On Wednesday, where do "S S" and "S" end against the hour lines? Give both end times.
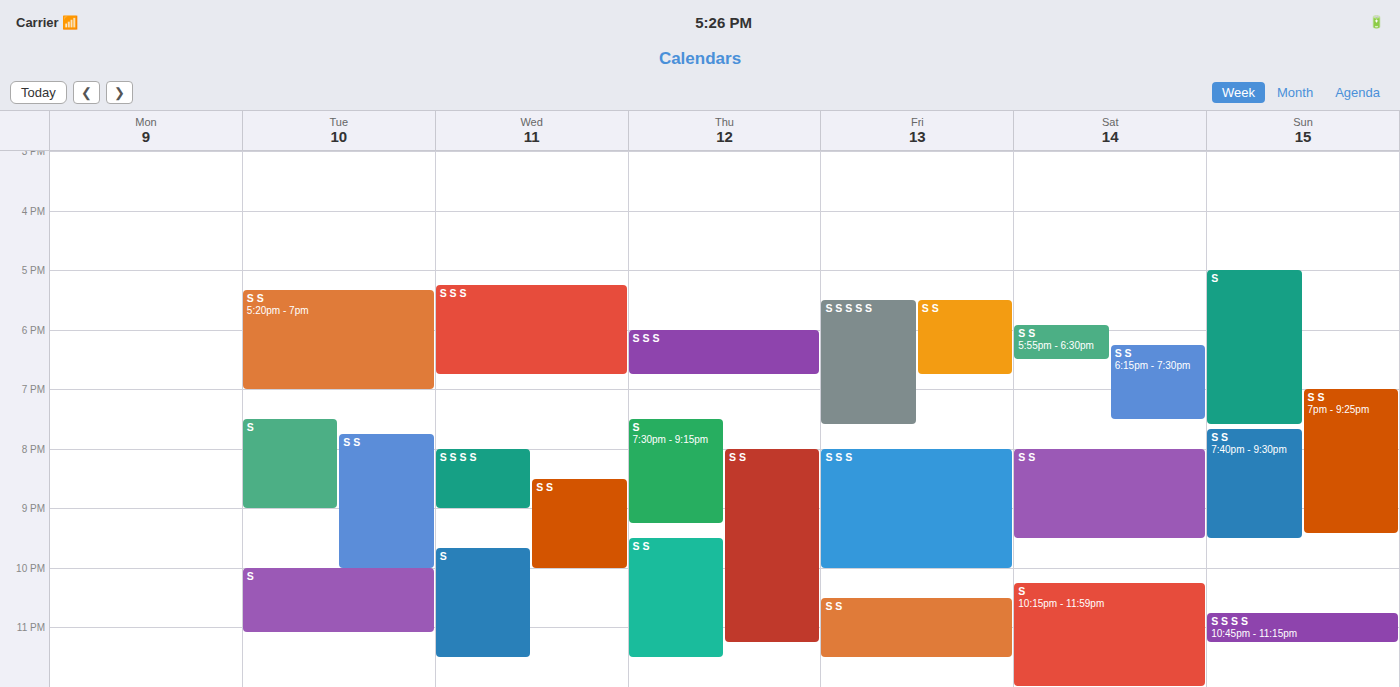
"S S": 10:00 PM, exactly on the 10 PM line. "S": 11:30 PM, halfway between the 11 PM and 12 AM lines.